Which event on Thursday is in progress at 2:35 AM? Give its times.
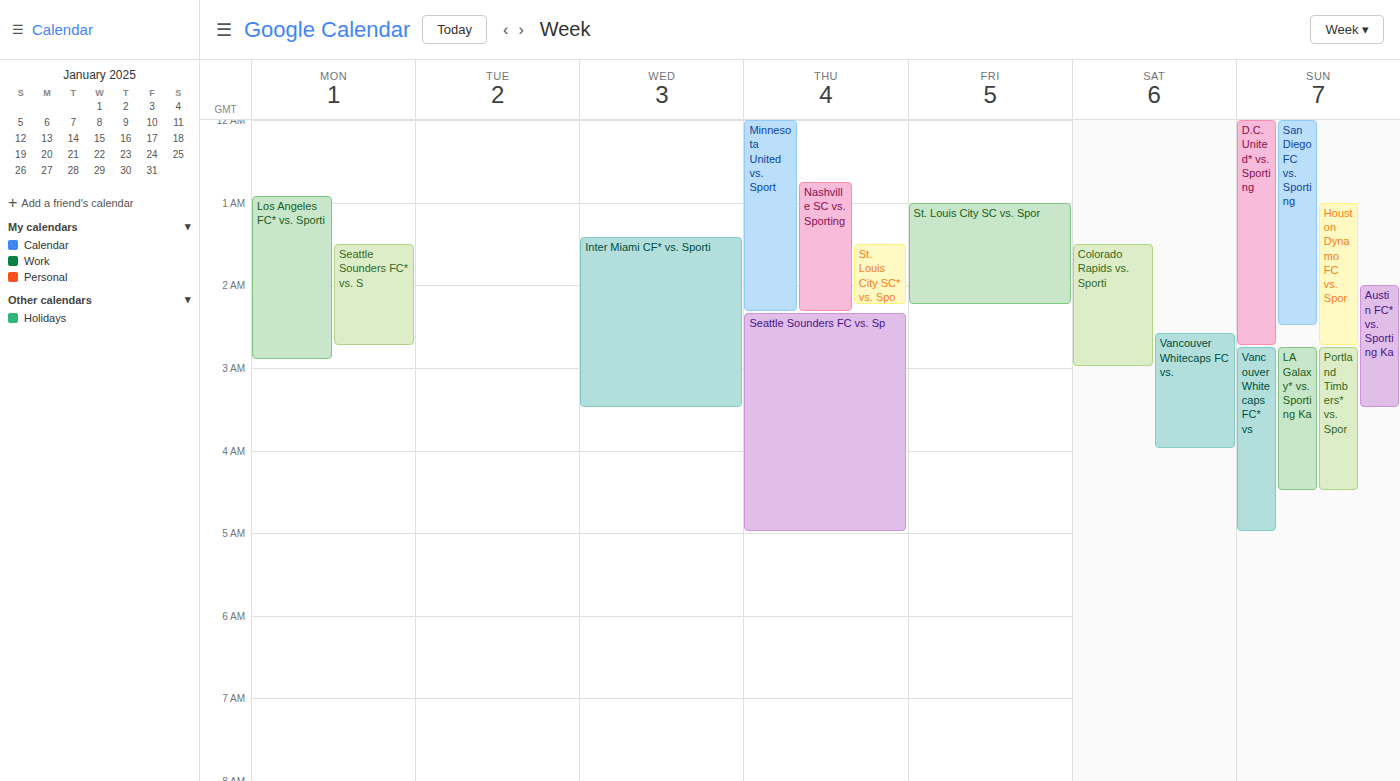
"Seattle Sounders FC vs. Sp", 2:20 AM to 5:00 AM